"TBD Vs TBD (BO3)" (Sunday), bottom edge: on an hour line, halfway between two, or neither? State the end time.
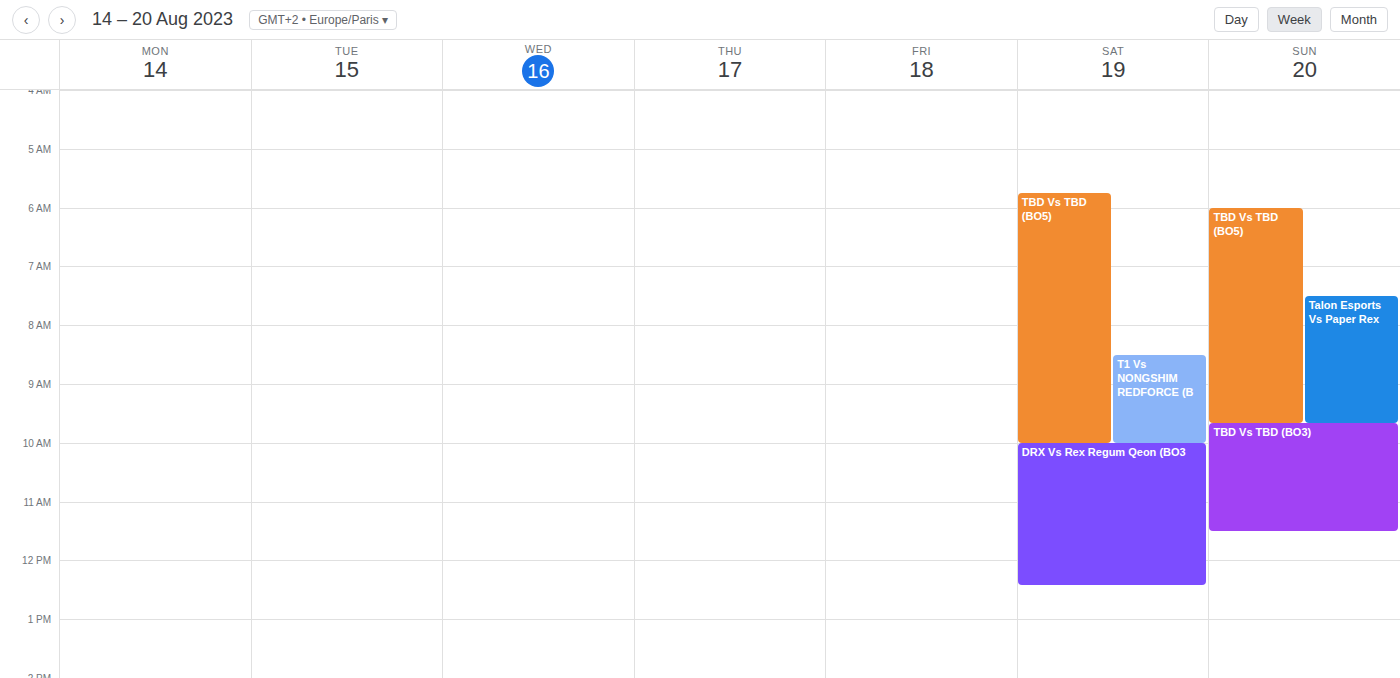
11:30 AM -- halfway between the 11 AM and 12 PM lines.